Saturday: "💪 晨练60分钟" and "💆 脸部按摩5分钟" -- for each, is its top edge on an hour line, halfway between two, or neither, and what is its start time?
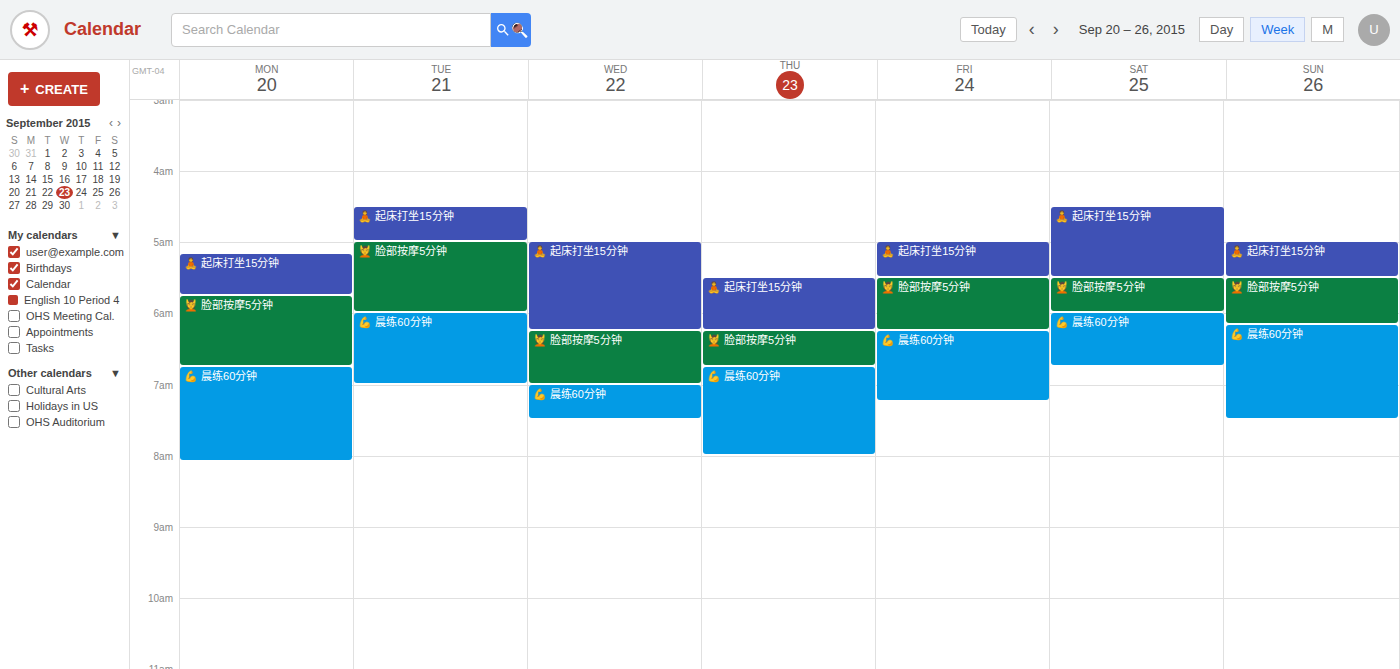
"💪 晨练60分钟": 6:00 AM, exactly on the 6 AM line. "💆 脸部按摩5分钟": 5:30 AM, halfway between the 5 AM and 6 AM lines.